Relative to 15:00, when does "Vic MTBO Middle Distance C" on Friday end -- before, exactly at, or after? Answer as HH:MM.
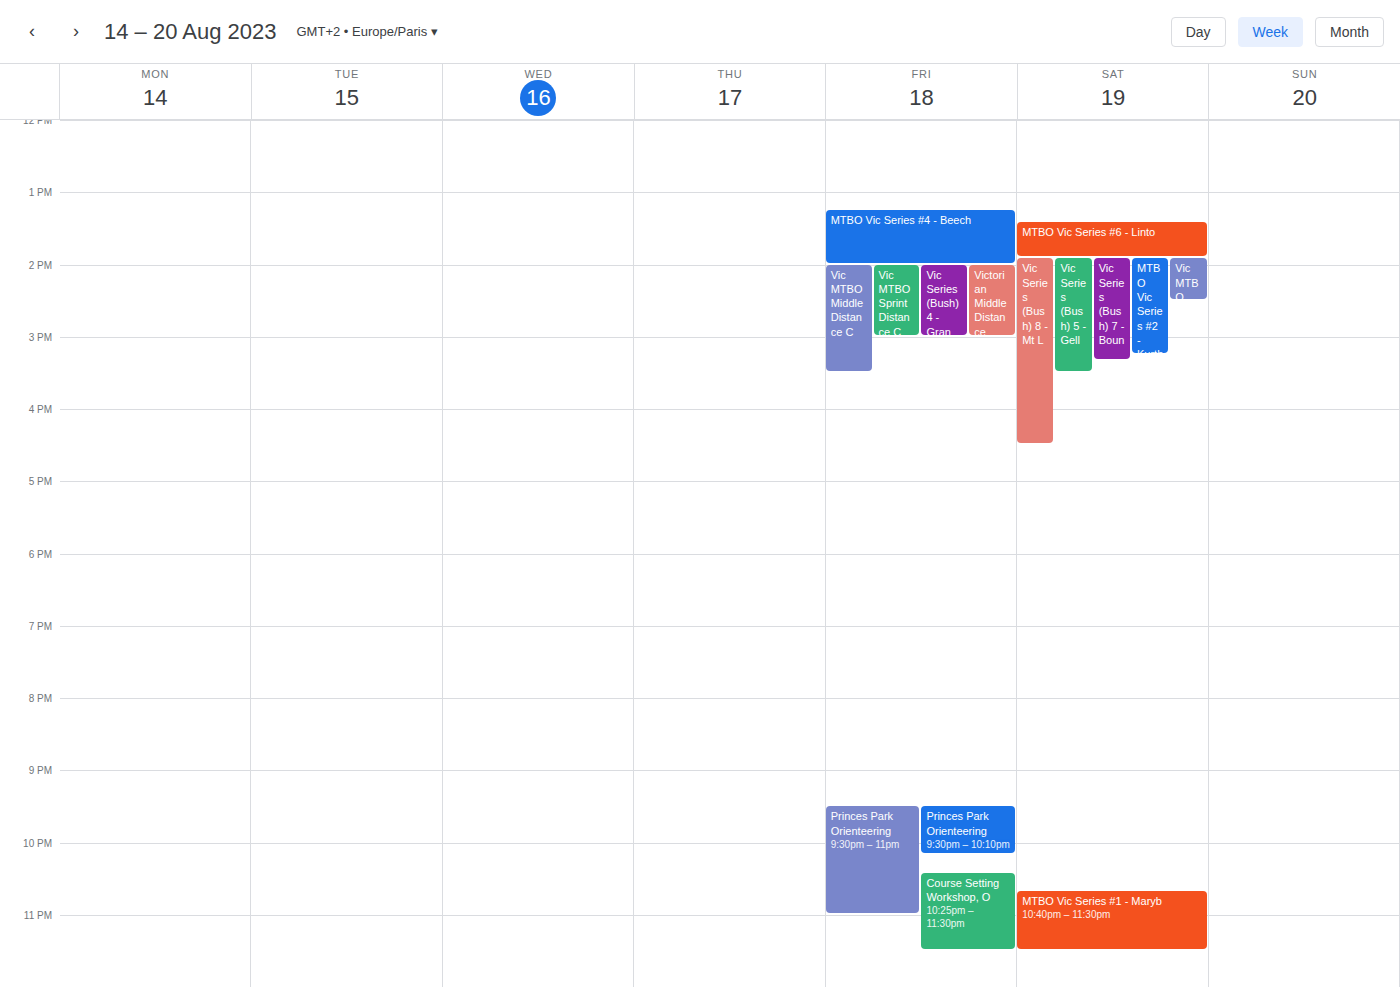
15:30 -- after 15:00, 30 minutes below the 15:00 line.